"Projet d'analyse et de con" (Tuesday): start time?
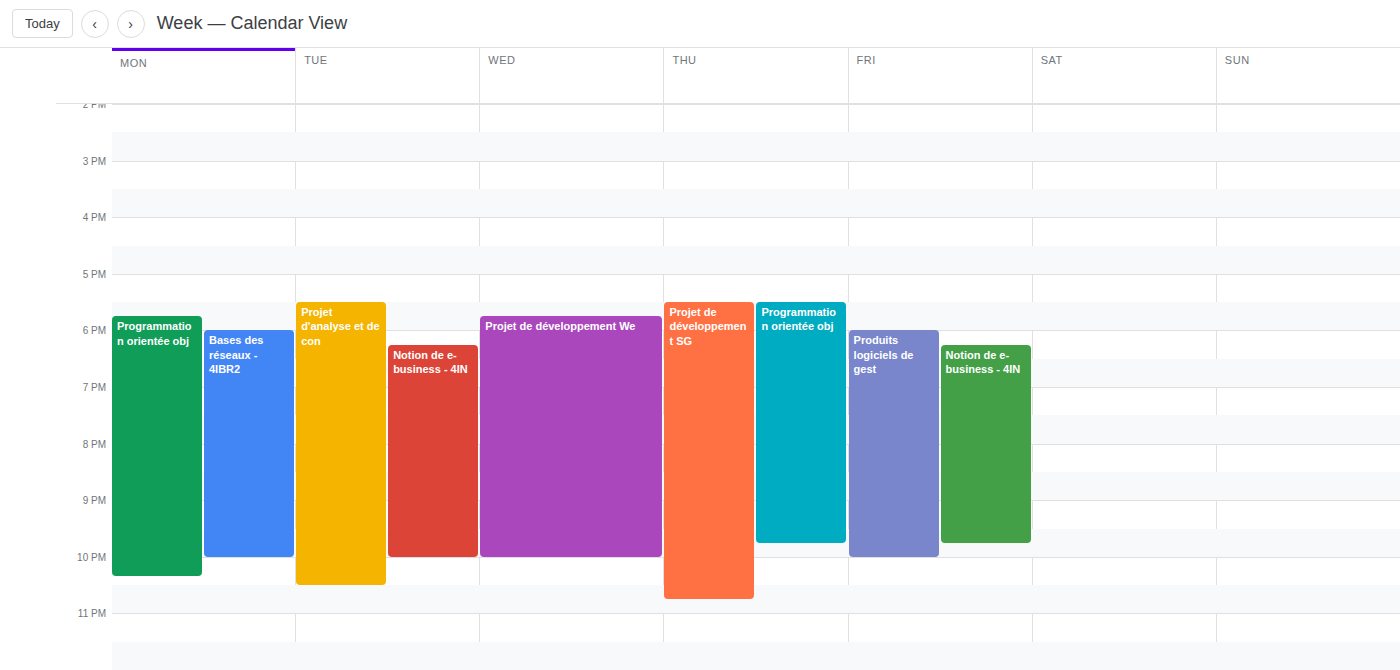
5:30 PM